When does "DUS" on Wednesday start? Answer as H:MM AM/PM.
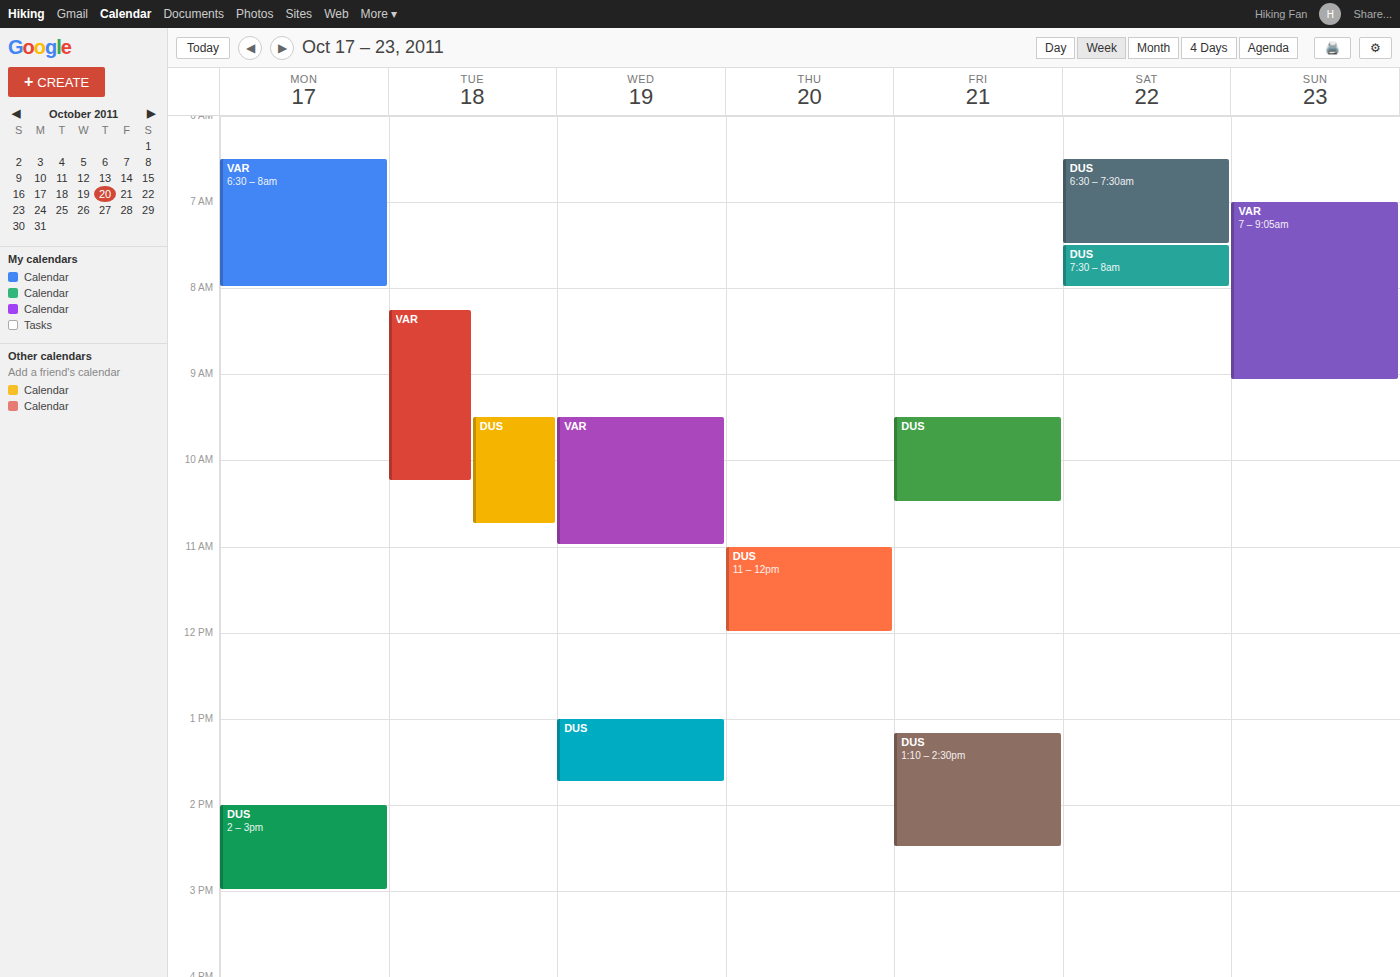
1:00 PM